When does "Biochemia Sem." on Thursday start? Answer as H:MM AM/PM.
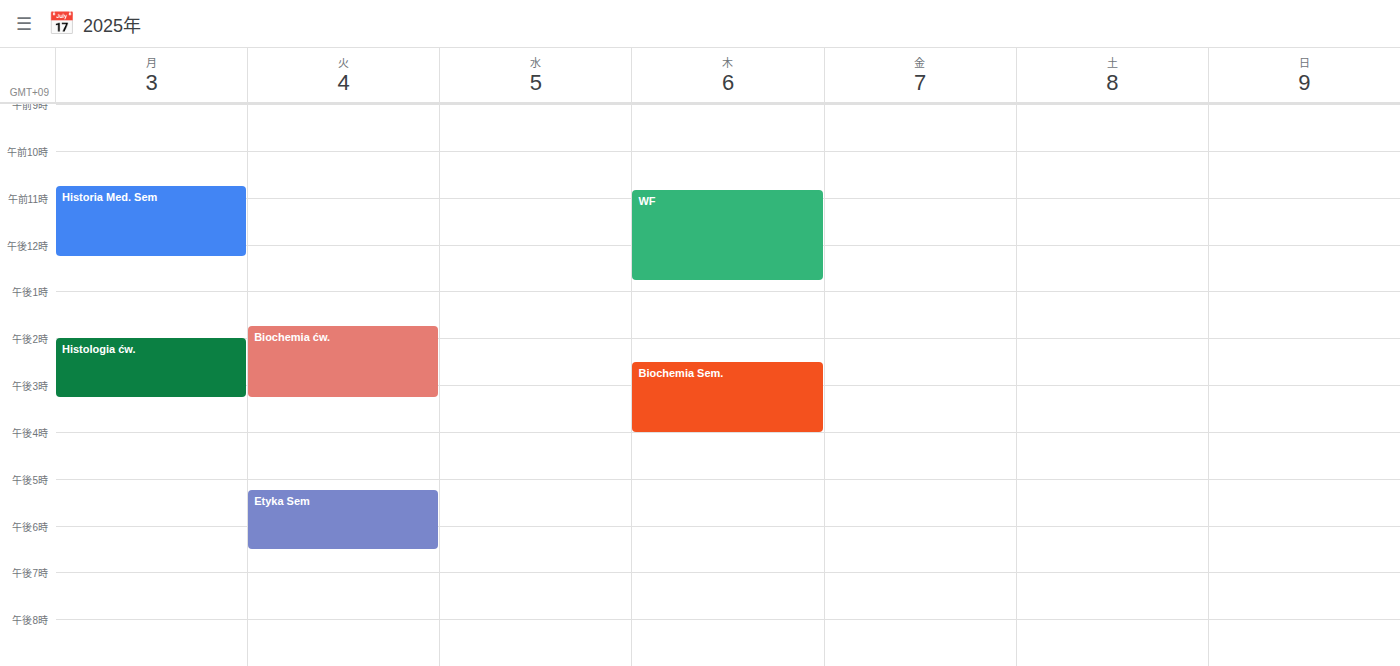
2:30 PM